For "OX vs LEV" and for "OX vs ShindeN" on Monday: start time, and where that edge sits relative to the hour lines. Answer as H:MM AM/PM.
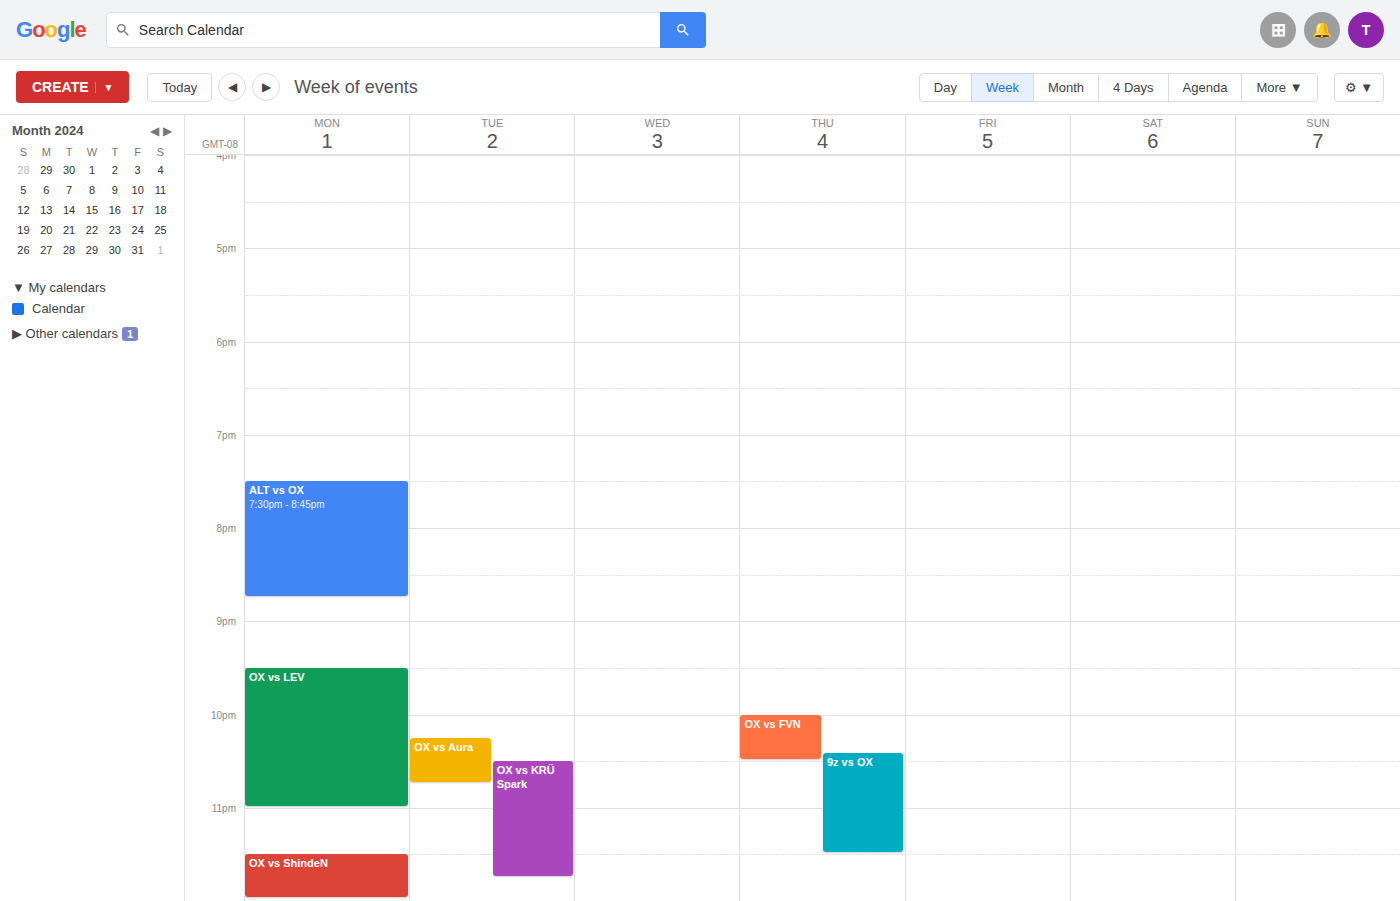
"OX vs LEV": 9:30 PM, halfway between the 9 PM and 10 PM lines. "OX vs ShindeN": 11:30 PM, halfway between the 11 PM and 12 AM lines.